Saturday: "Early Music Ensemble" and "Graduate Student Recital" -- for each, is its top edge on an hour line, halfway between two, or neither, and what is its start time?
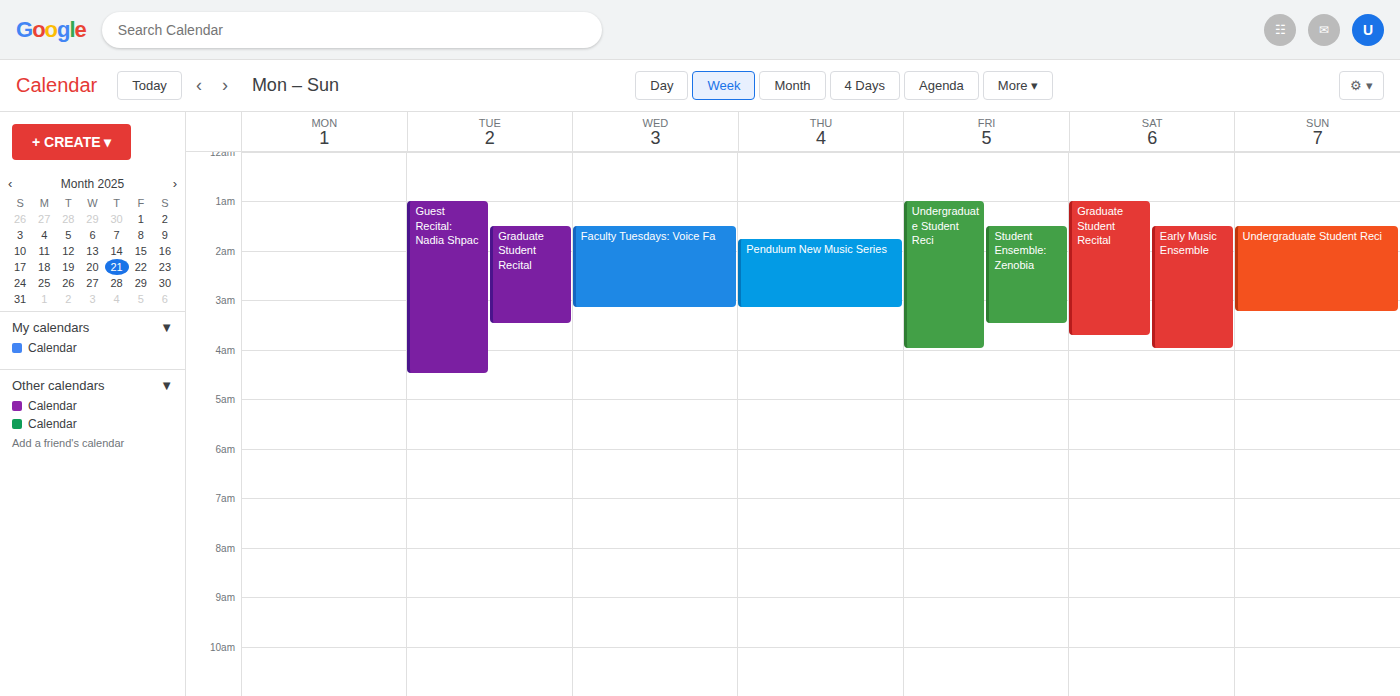
"Early Music Ensemble": 01:30, halfway between the 01:00 and 02:00 lines. "Graduate Student Recital": 01:00, exactly on the 01:00 line.